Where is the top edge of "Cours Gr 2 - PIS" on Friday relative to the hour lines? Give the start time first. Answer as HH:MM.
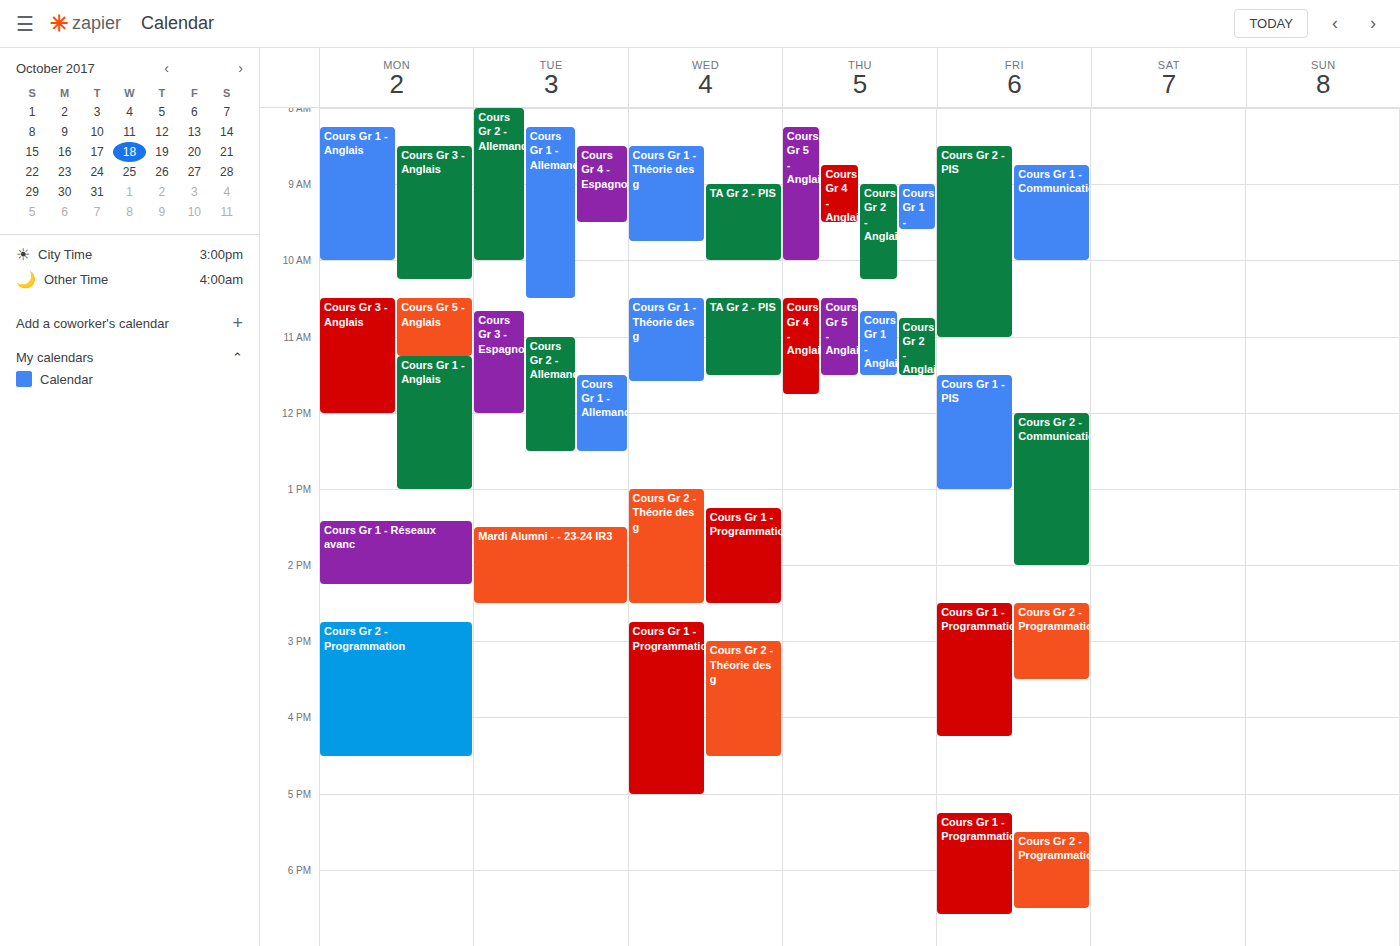
08:30 -- halfway between the 08:00 and 09:00 lines.